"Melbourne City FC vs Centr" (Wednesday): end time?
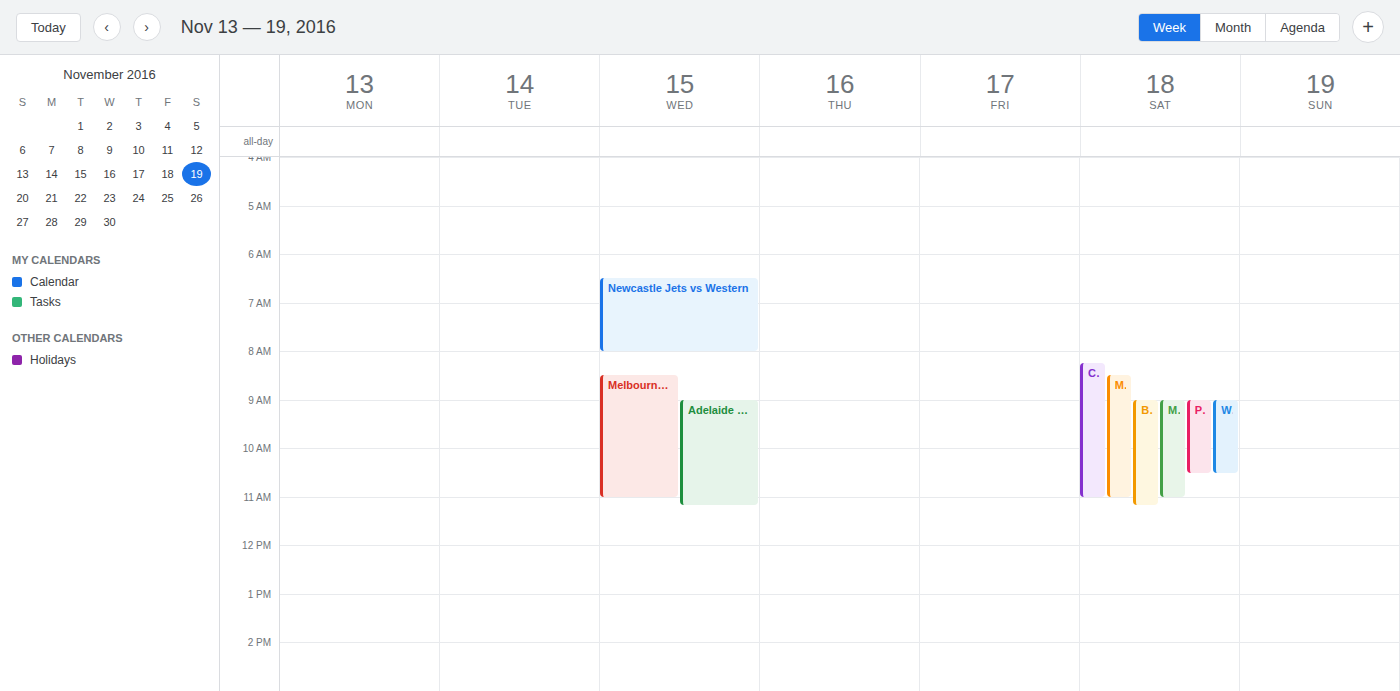
11:00 AM